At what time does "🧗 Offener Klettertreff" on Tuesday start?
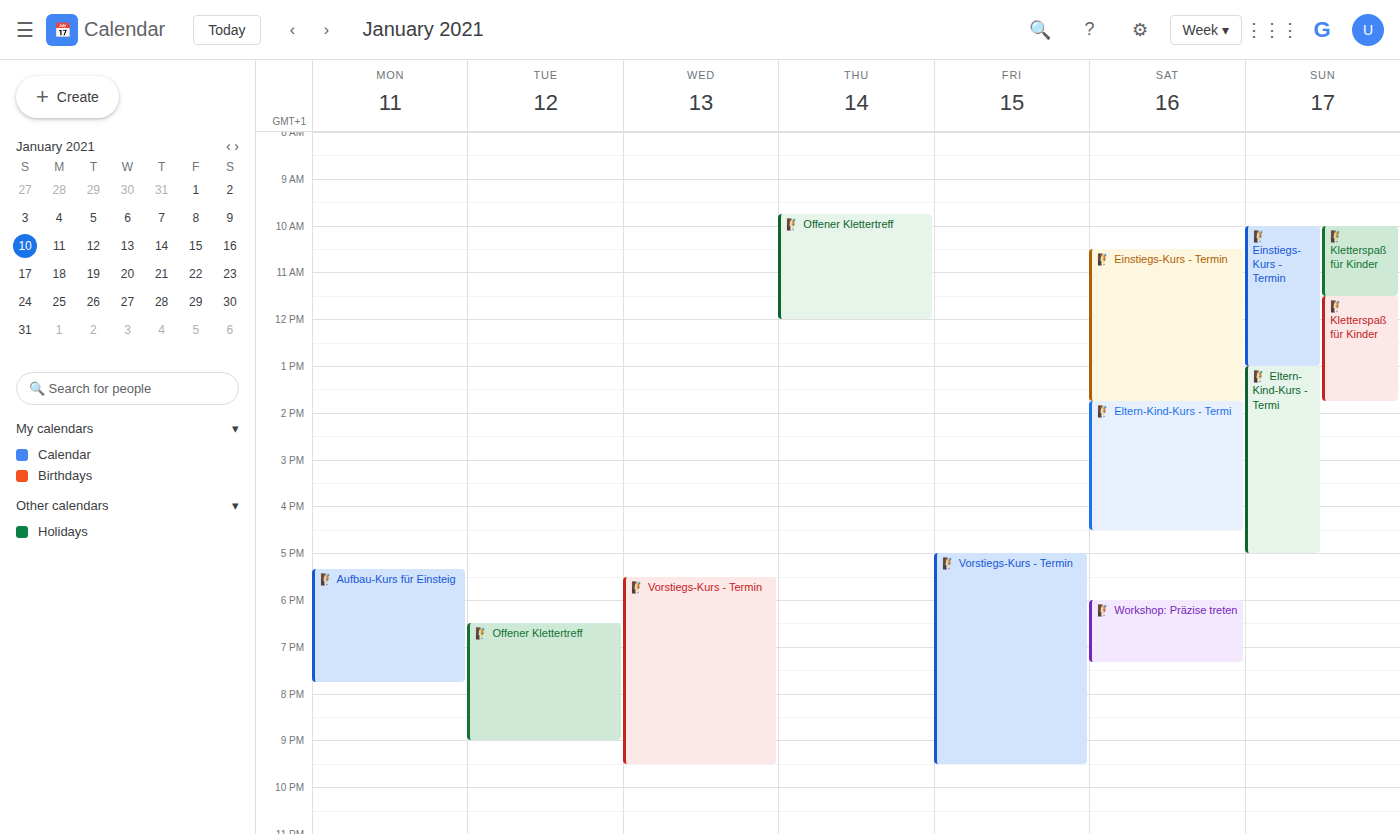
6:30 PM